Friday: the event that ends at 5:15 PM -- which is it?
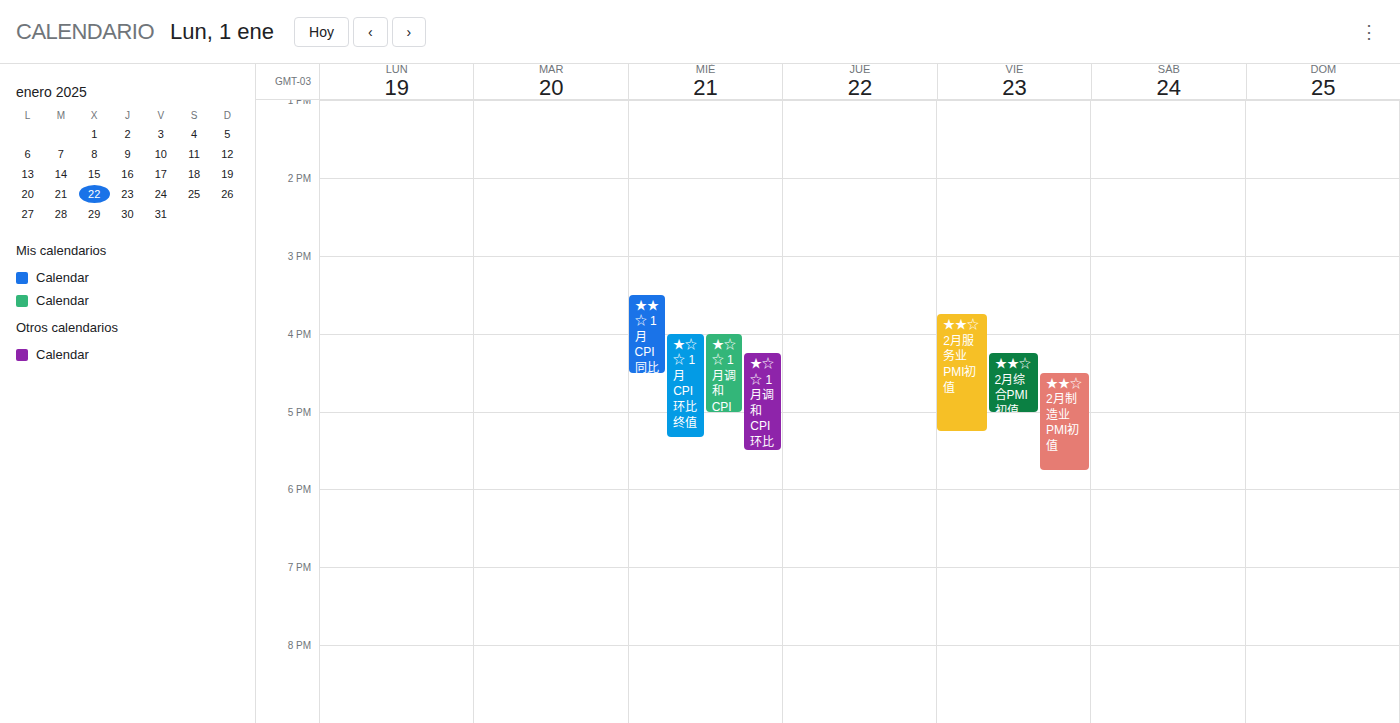
"★★☆ 2月服务业PMI初值"